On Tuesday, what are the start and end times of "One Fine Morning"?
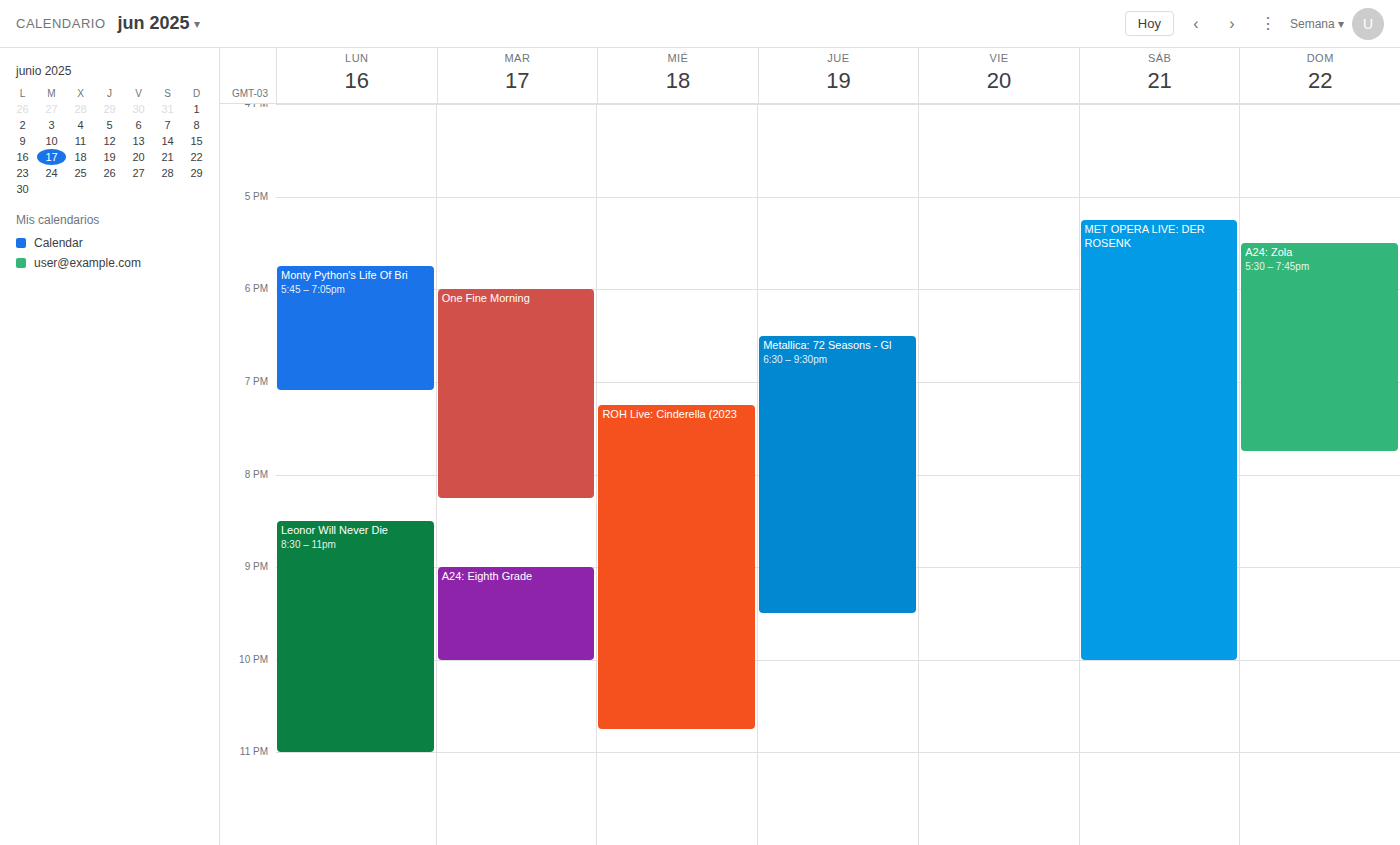
6:00 PM to 8:15 PM